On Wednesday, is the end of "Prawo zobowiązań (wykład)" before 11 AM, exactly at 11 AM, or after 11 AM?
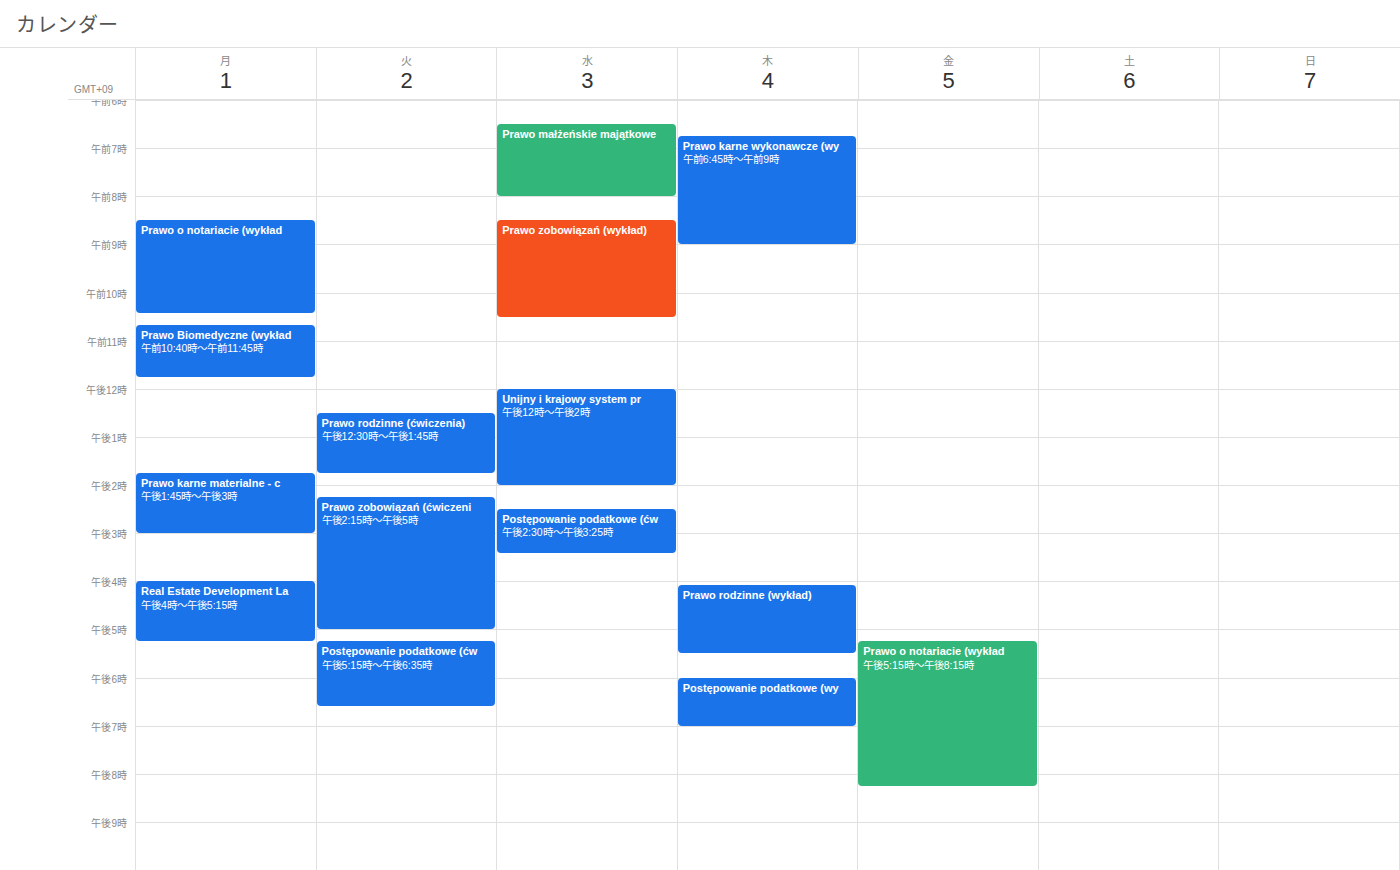
10:30 AM -- before 11 AM, 30 minutes above the 11 AM line.